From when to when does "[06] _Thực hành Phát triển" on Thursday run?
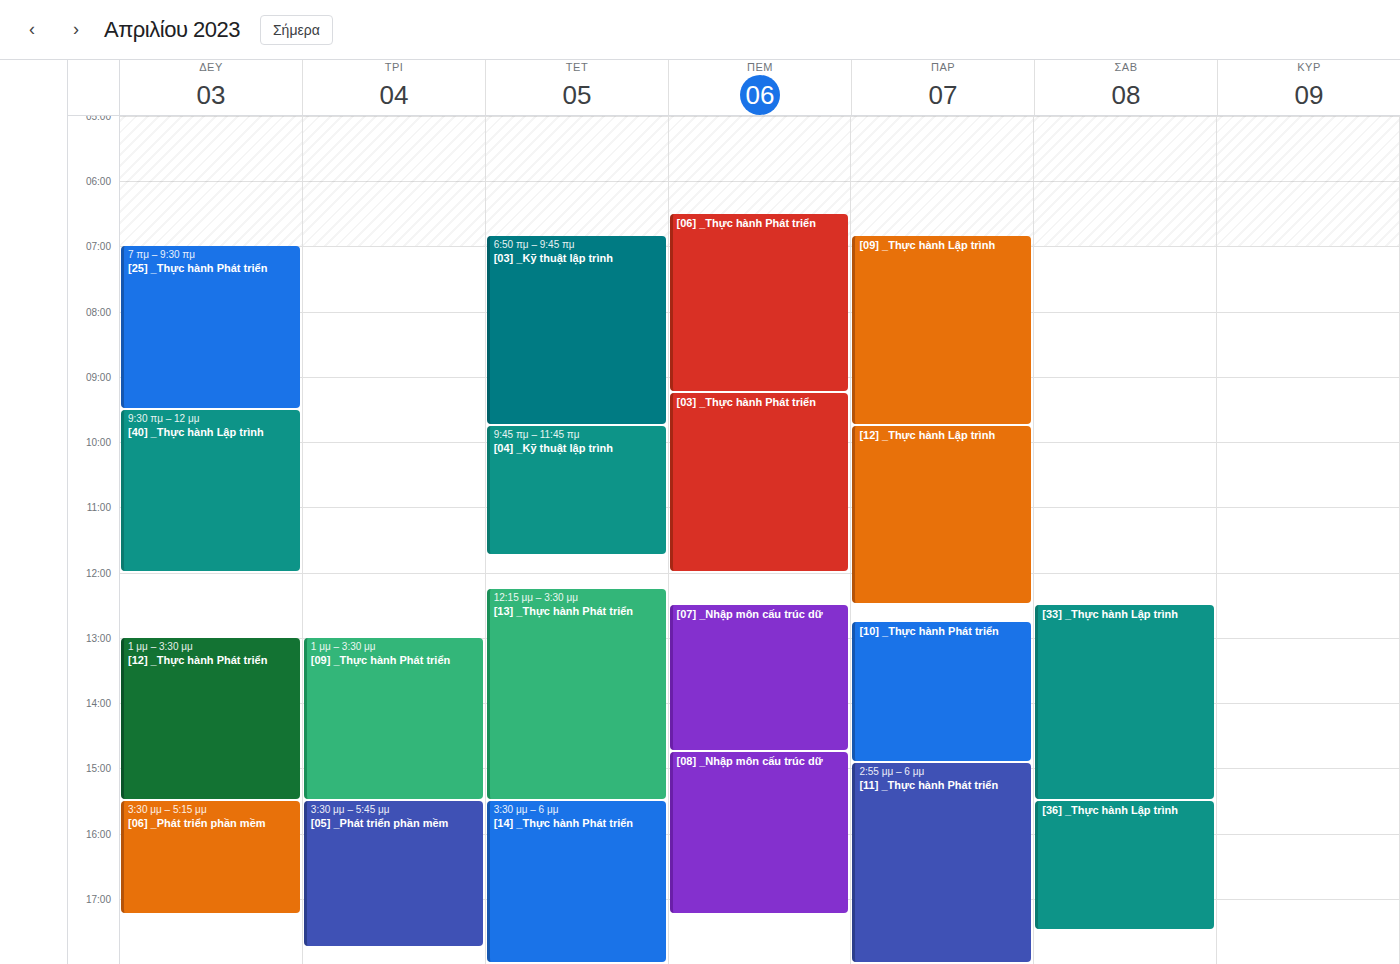
6:30 AM to 9:15 AM